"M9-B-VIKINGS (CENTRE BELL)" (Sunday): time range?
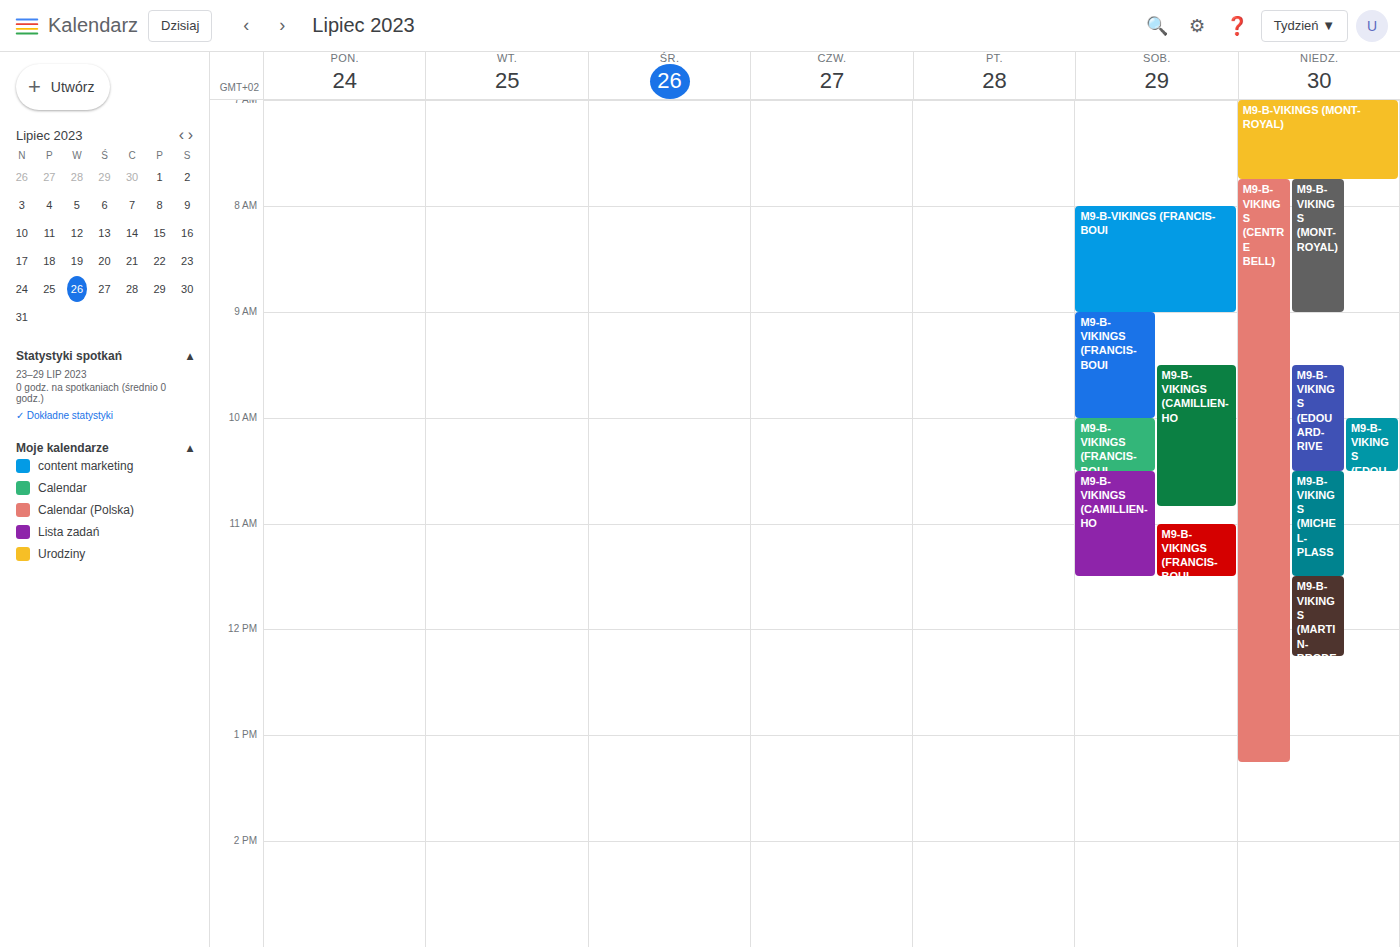
07:45 to 13:15